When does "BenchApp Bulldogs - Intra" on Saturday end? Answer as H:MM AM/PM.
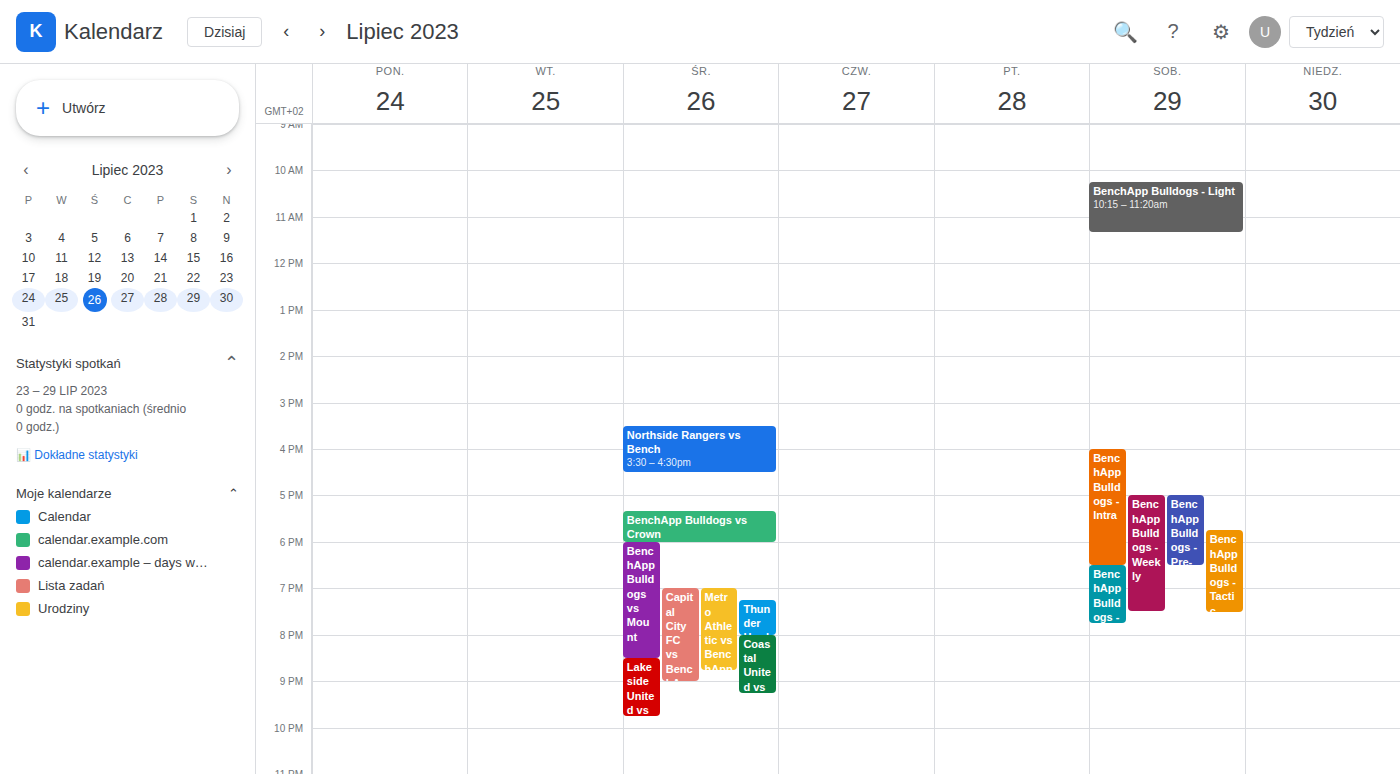
6:30 PM